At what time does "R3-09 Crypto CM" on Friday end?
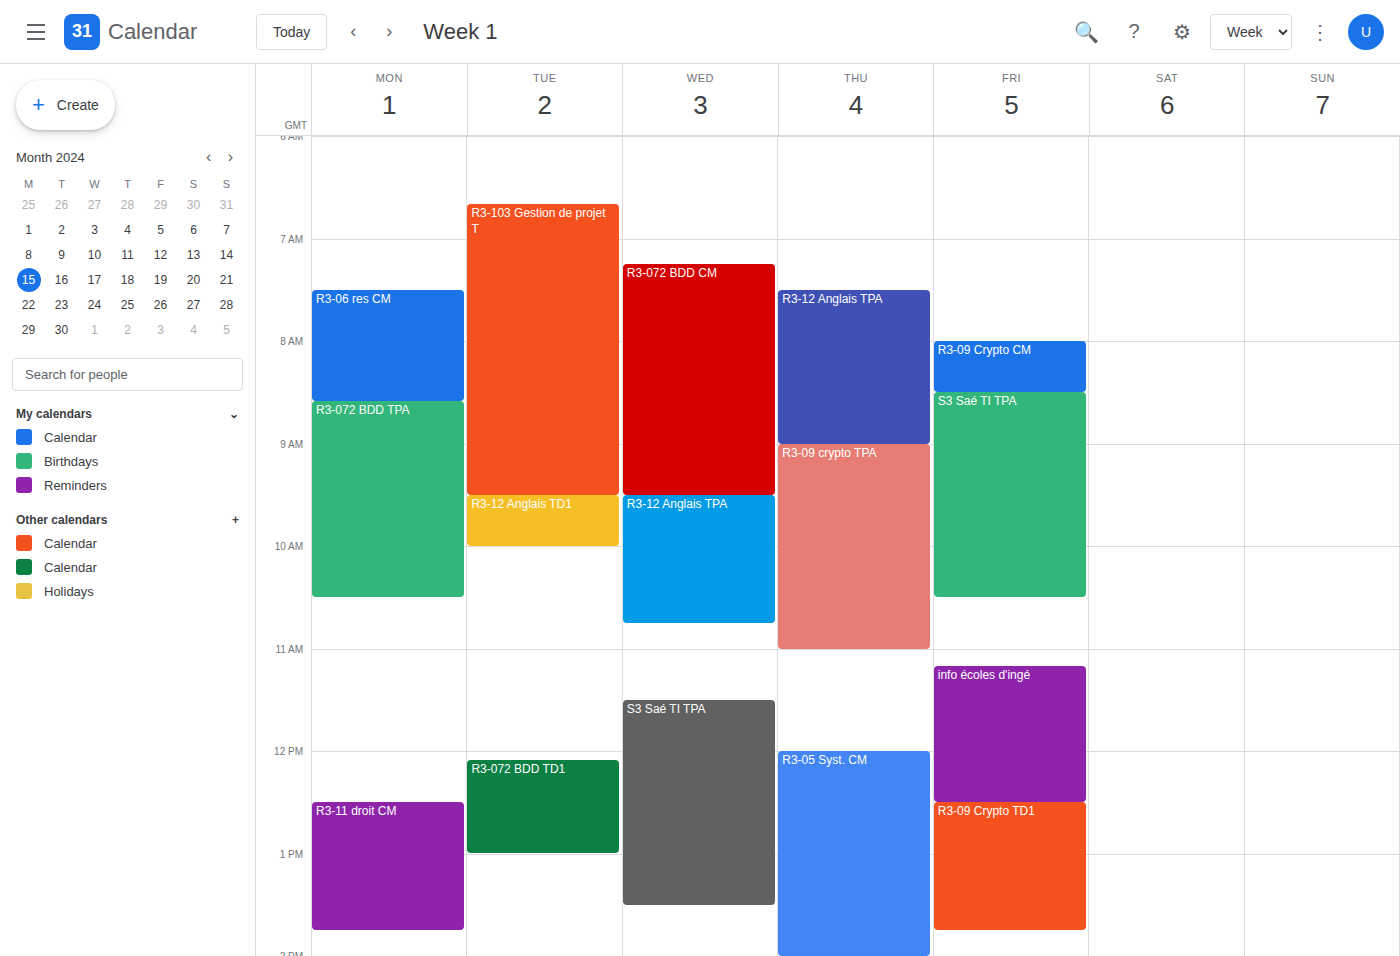
8:30 AM